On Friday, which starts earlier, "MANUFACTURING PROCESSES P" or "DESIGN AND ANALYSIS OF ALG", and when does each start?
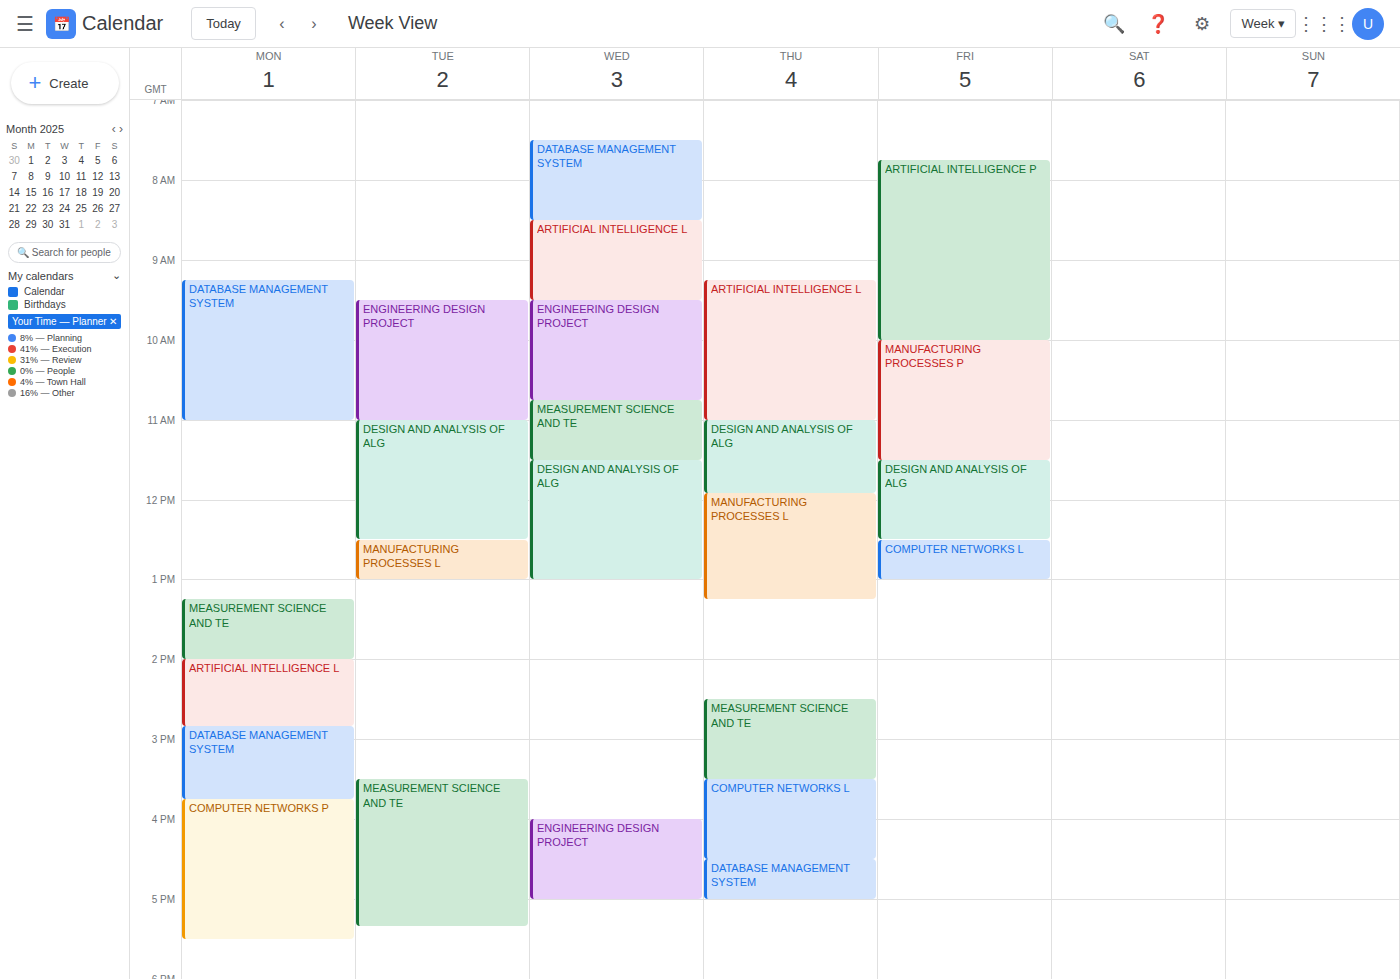
"MANUFACTURING PROCESSES P" 10:00 AM; "DESIGN AND ANALYSIS OF ALG" 11:30 AM.